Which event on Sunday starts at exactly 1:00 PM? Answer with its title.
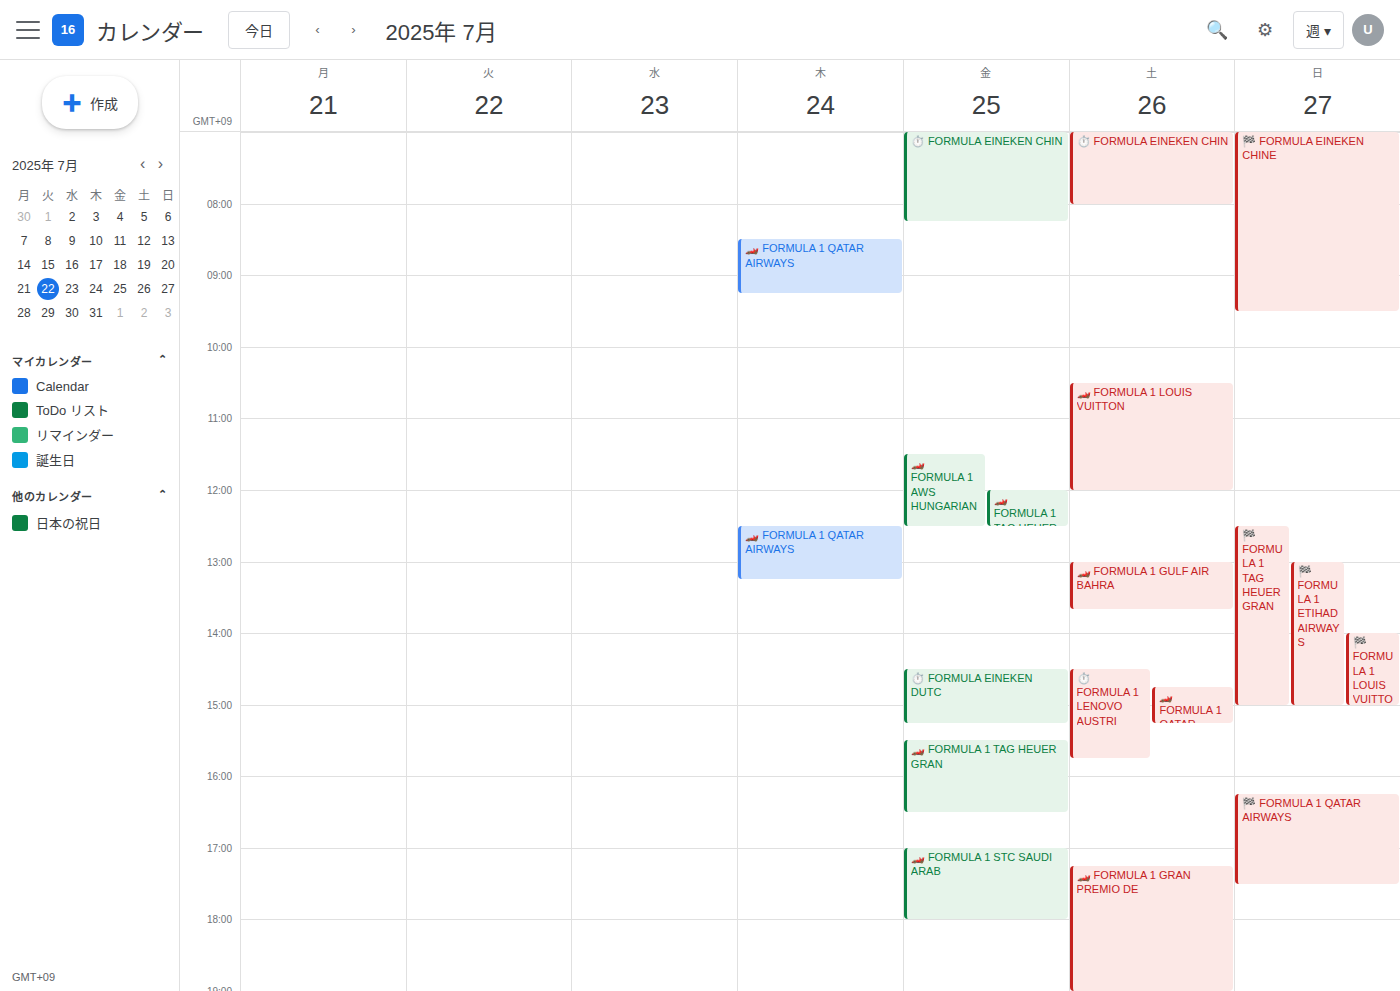
"🏁 FORMULA 1 ETIHAD AIRWAYS"